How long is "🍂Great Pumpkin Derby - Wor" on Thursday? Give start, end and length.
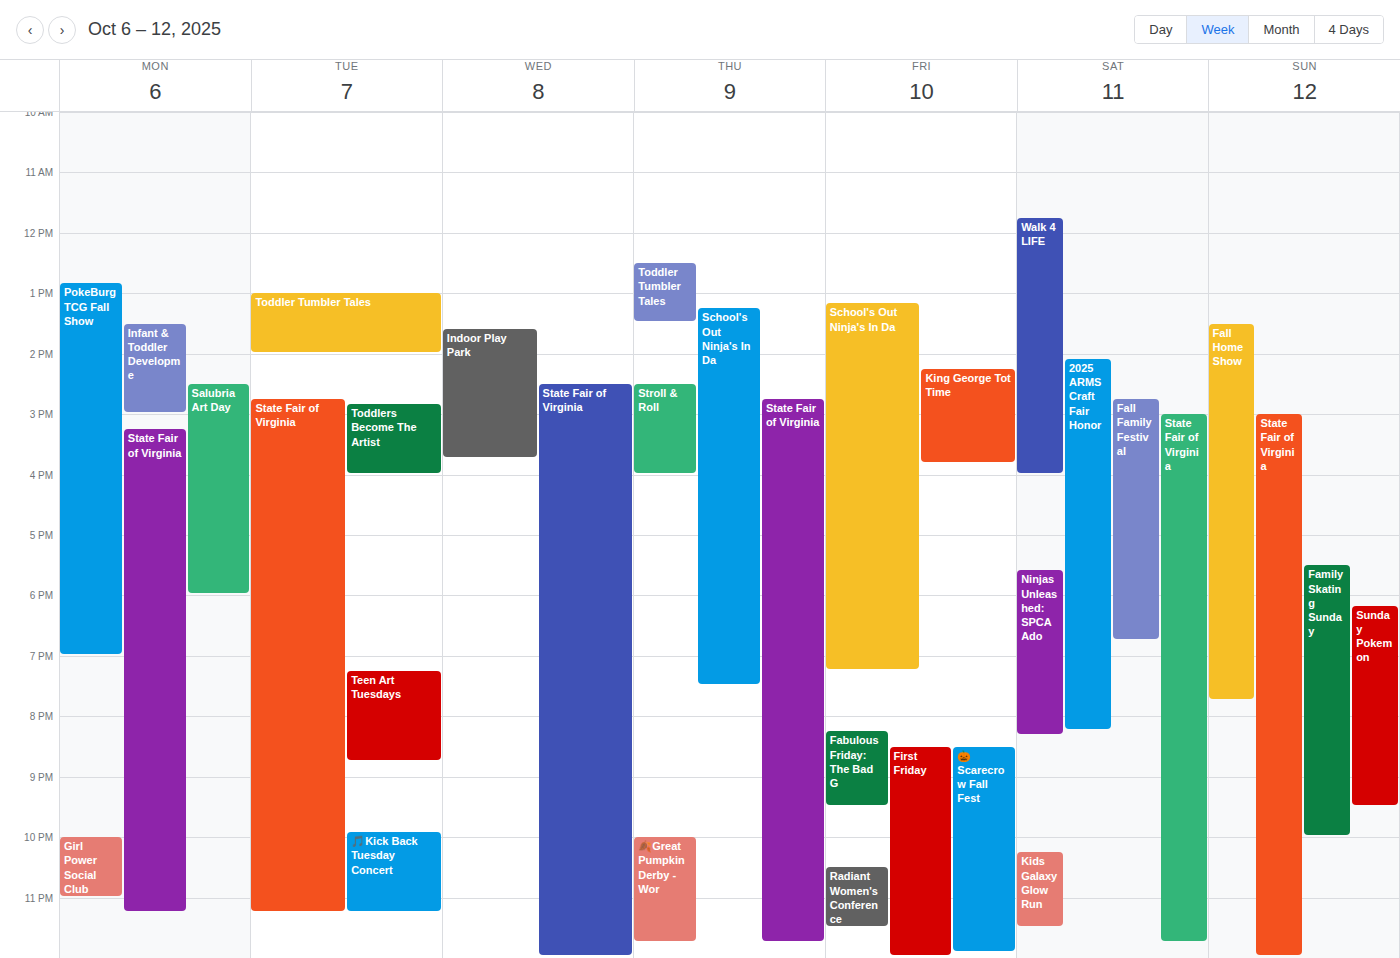
10:00 PM to 11:45 PM, 1 hour 45 minutes